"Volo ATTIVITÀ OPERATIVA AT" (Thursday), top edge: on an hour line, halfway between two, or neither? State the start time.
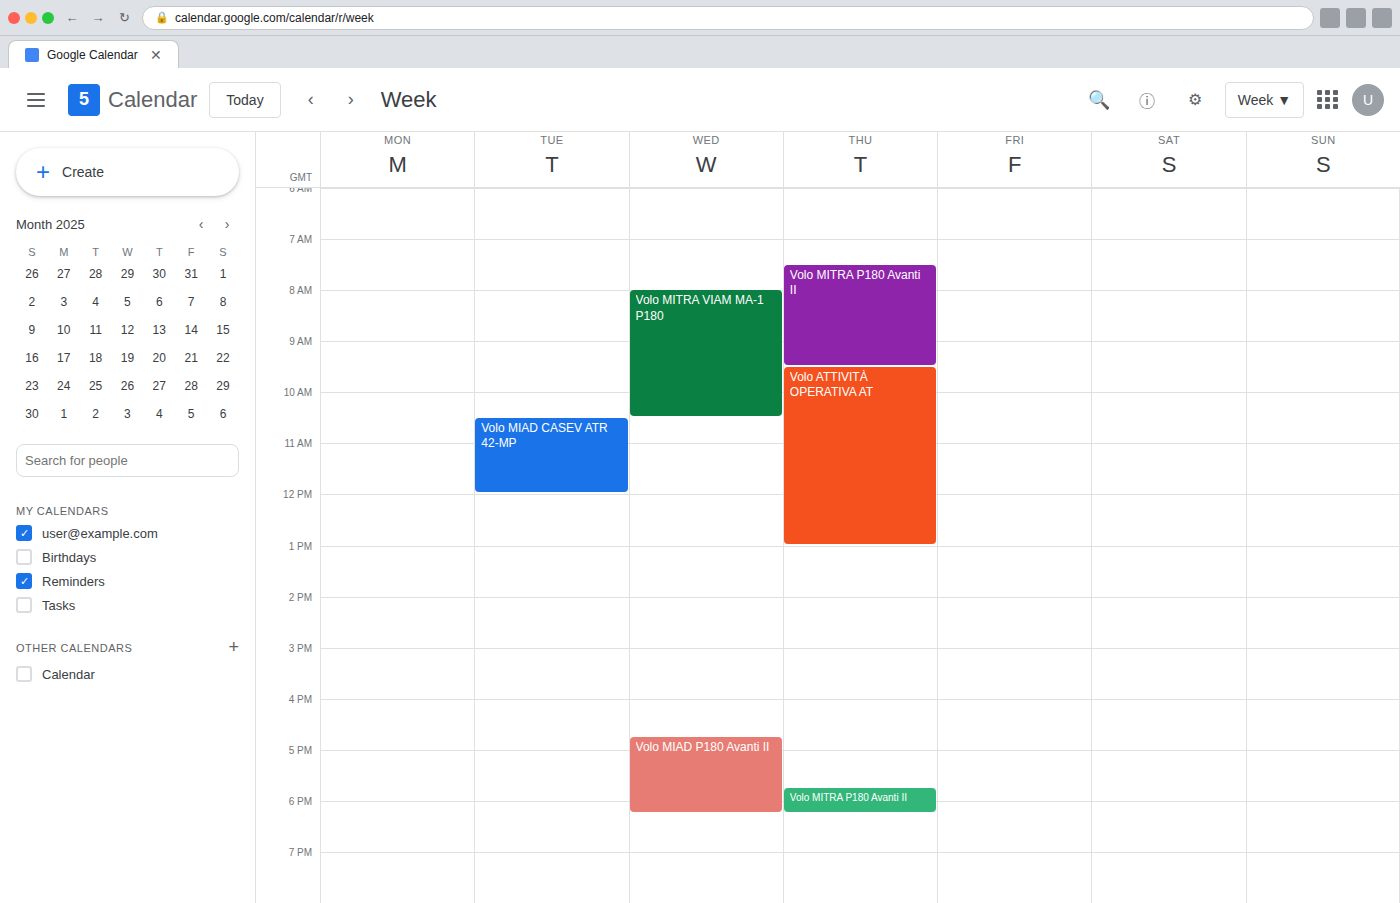
9:30 AM -- halfway between the 9 AM and 10 AM lines.